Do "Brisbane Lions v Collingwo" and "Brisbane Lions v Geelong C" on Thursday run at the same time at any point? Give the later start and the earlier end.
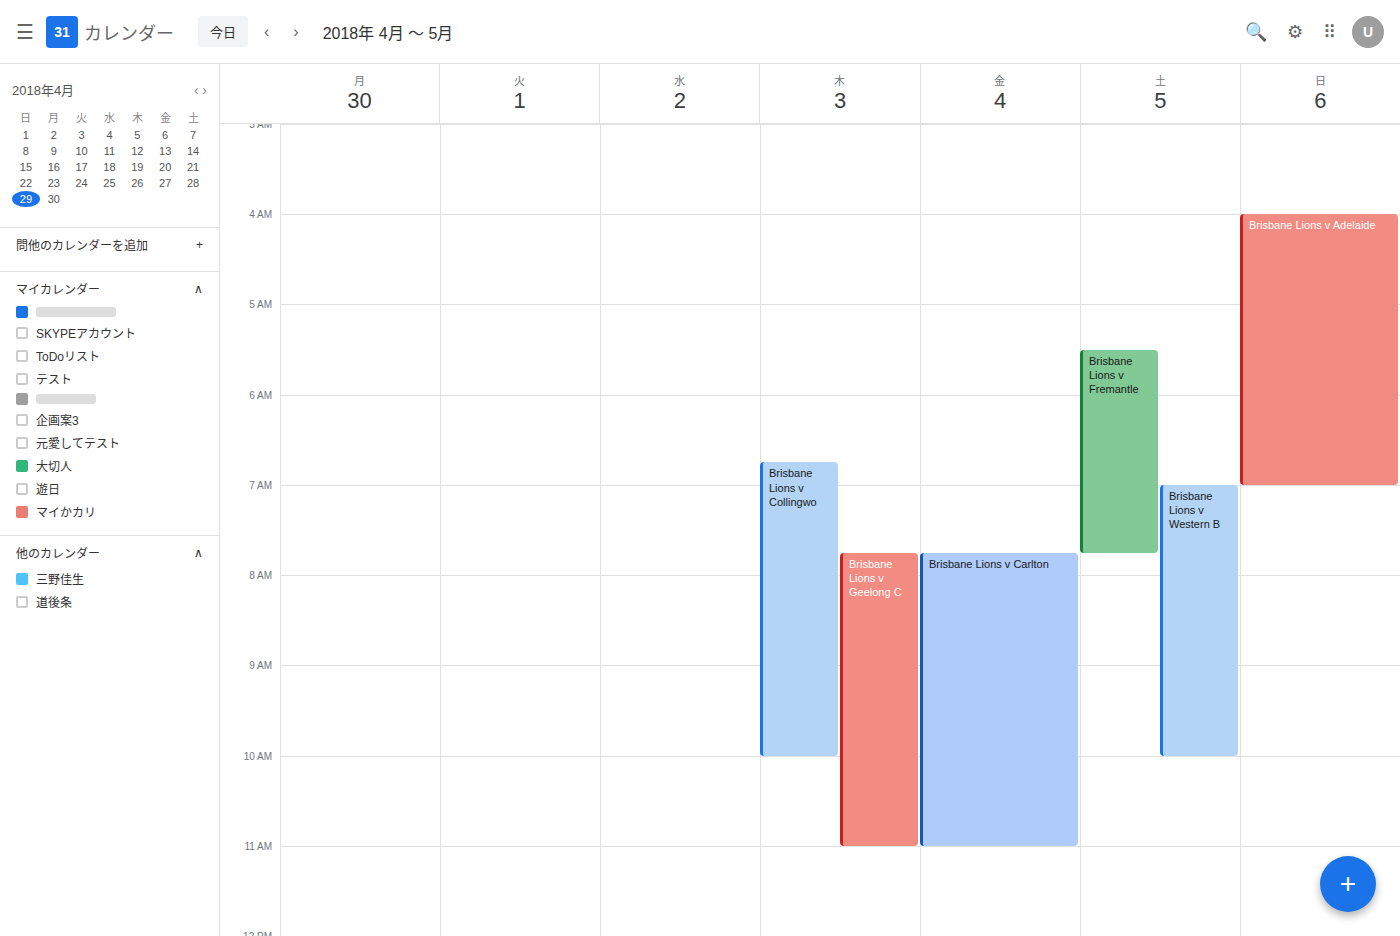
"Brisbane Lions v Geelong C" starts at 7:45 AM, before "Brisbane Lions v Collingwo" ends at 10:00 AM -- they overlap.